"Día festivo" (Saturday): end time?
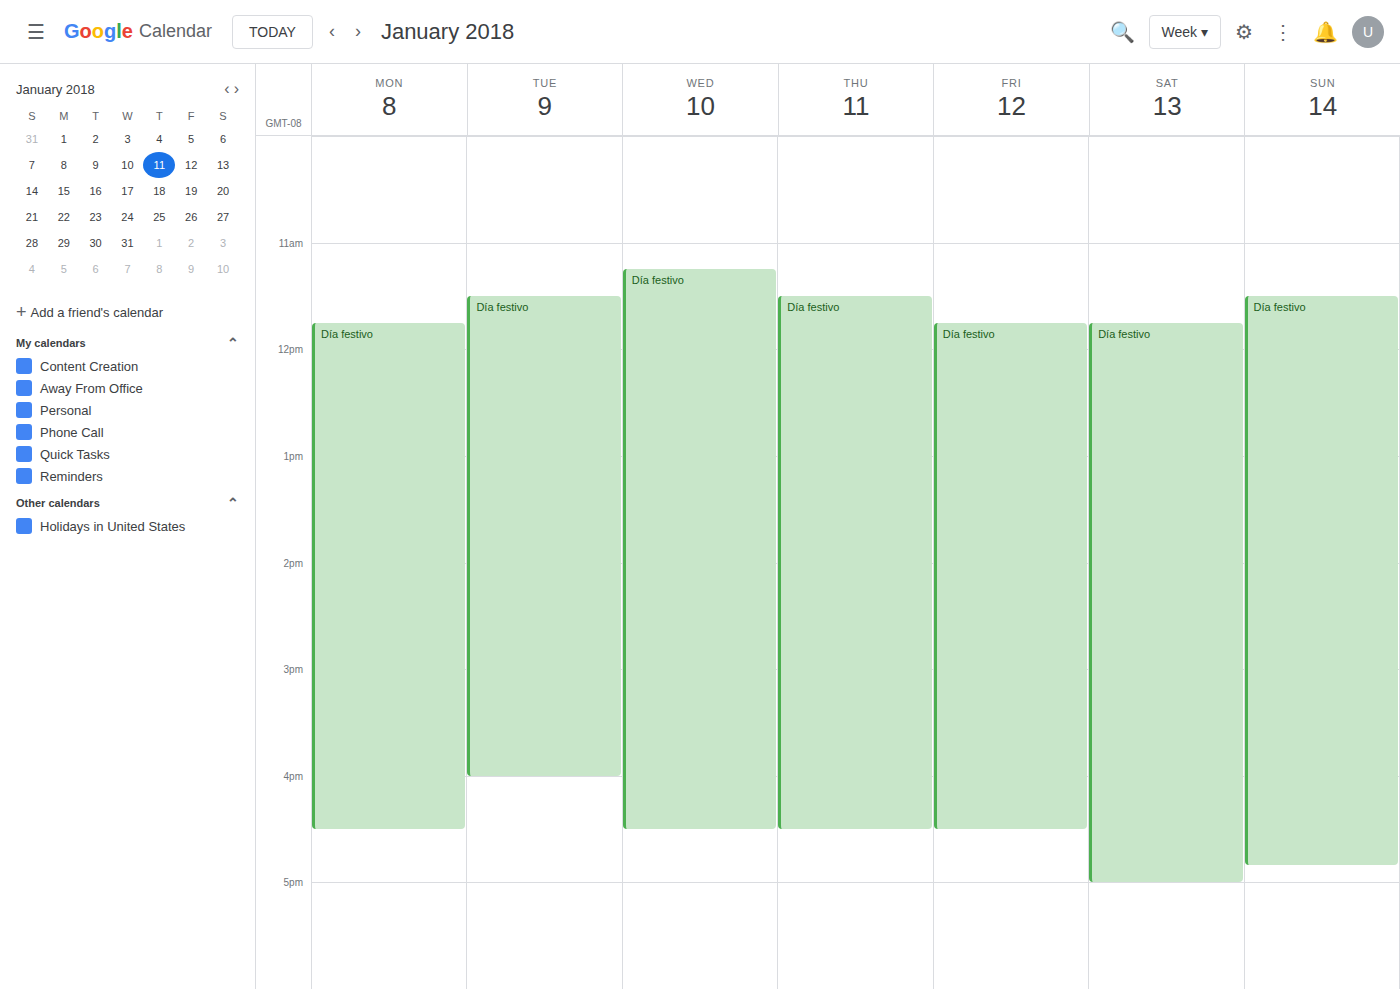
5:00 PM